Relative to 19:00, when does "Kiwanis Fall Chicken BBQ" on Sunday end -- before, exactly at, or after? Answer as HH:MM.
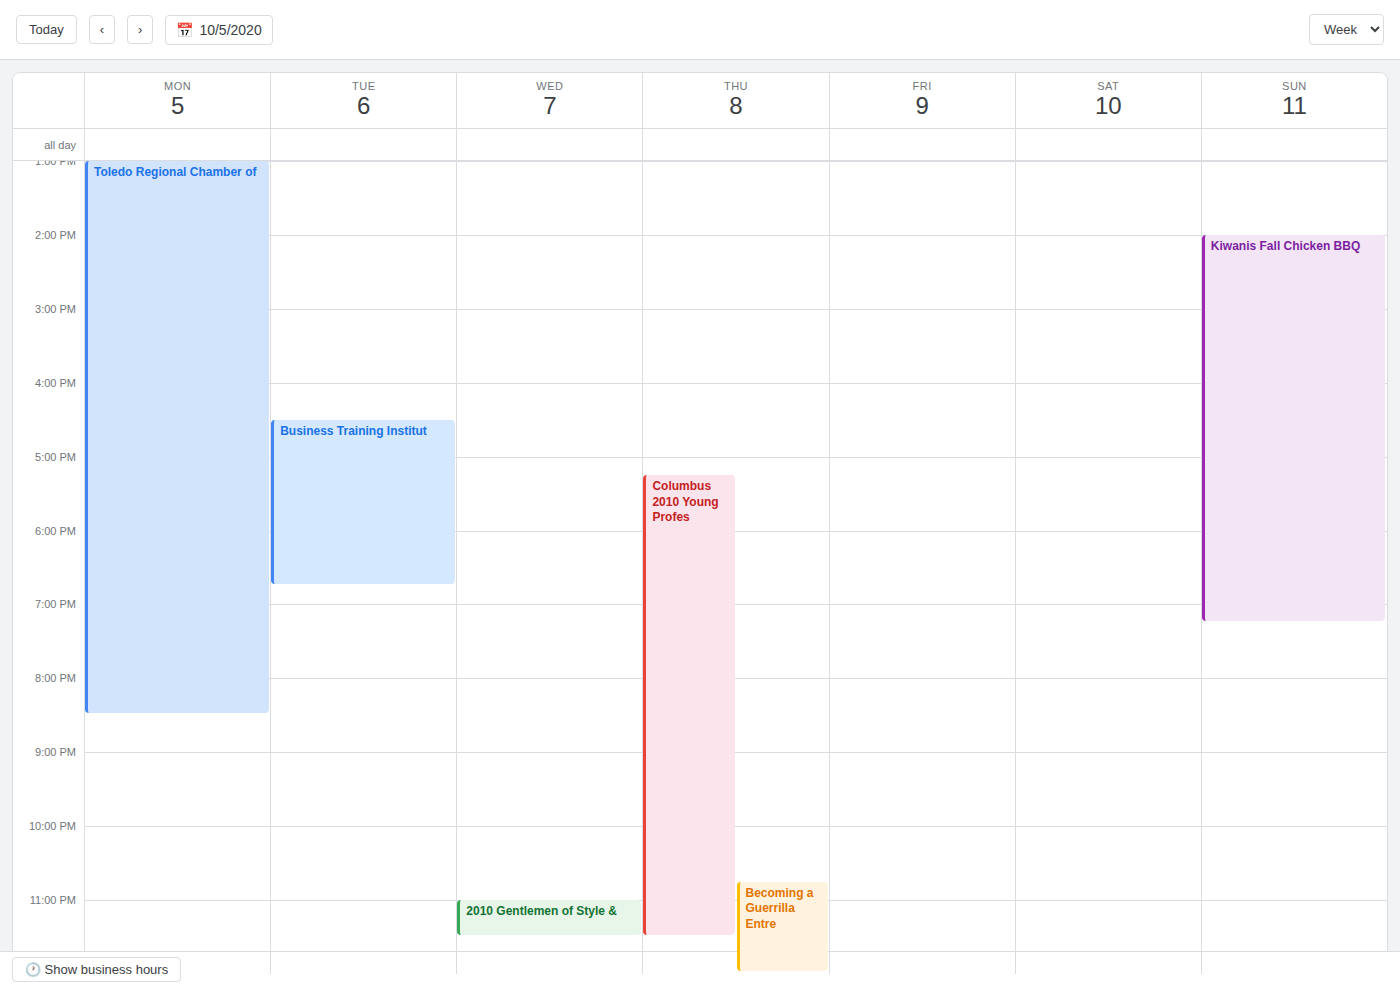
19:15 -- after 19:00, 15 minutes below the 19:00 line.